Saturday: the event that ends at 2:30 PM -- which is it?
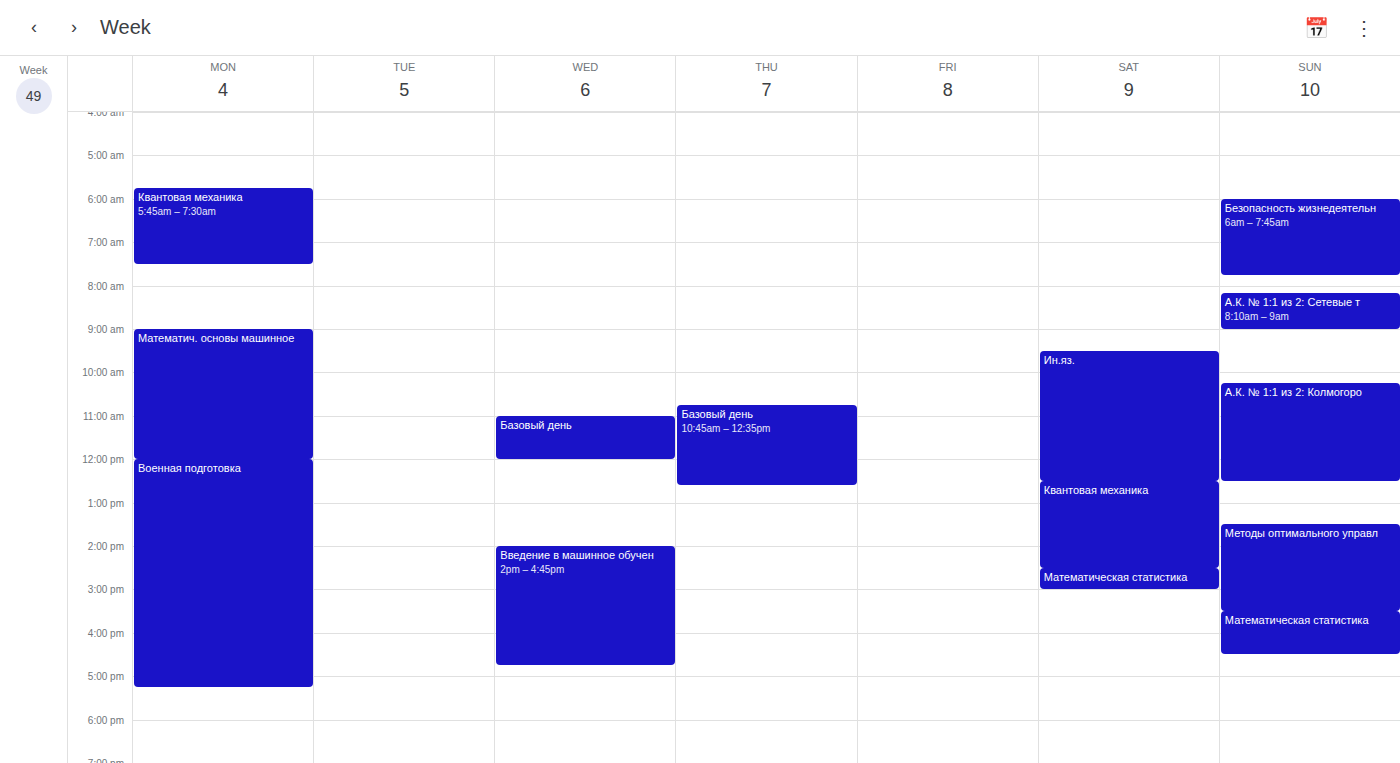
"Квантовая механика"